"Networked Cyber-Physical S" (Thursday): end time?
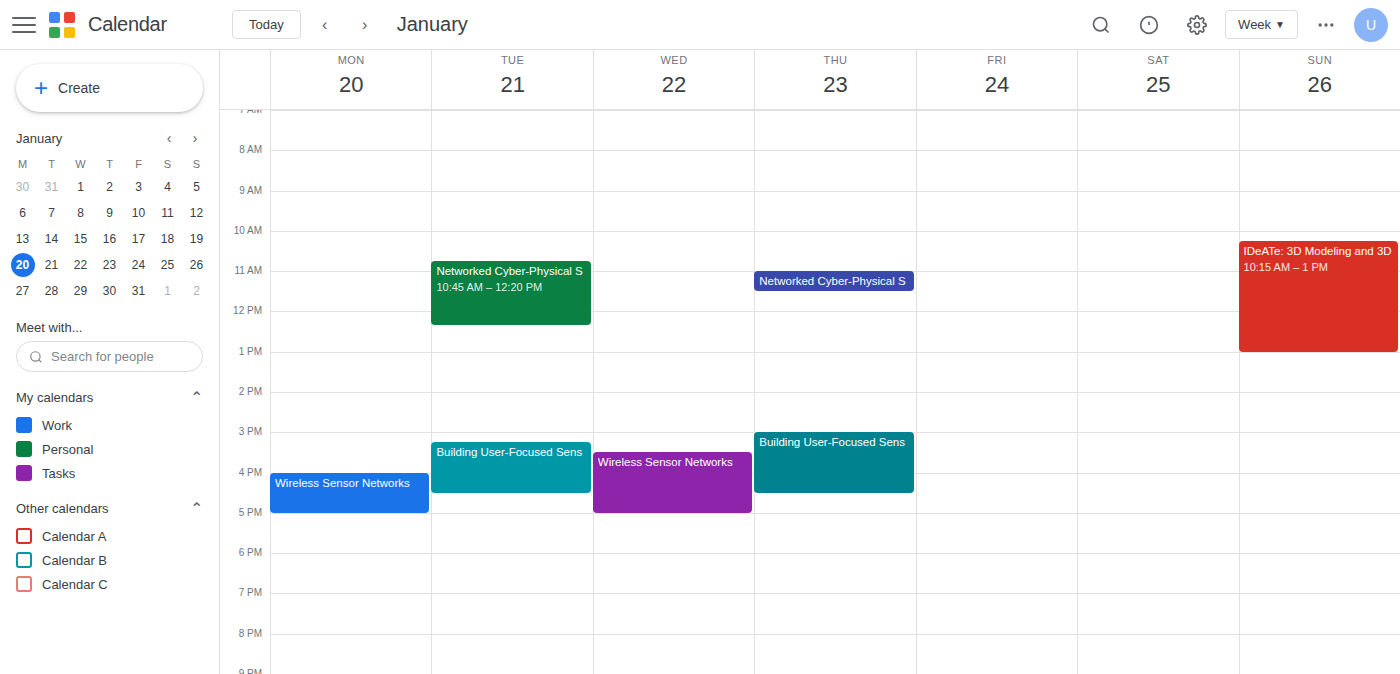
11:30 AM